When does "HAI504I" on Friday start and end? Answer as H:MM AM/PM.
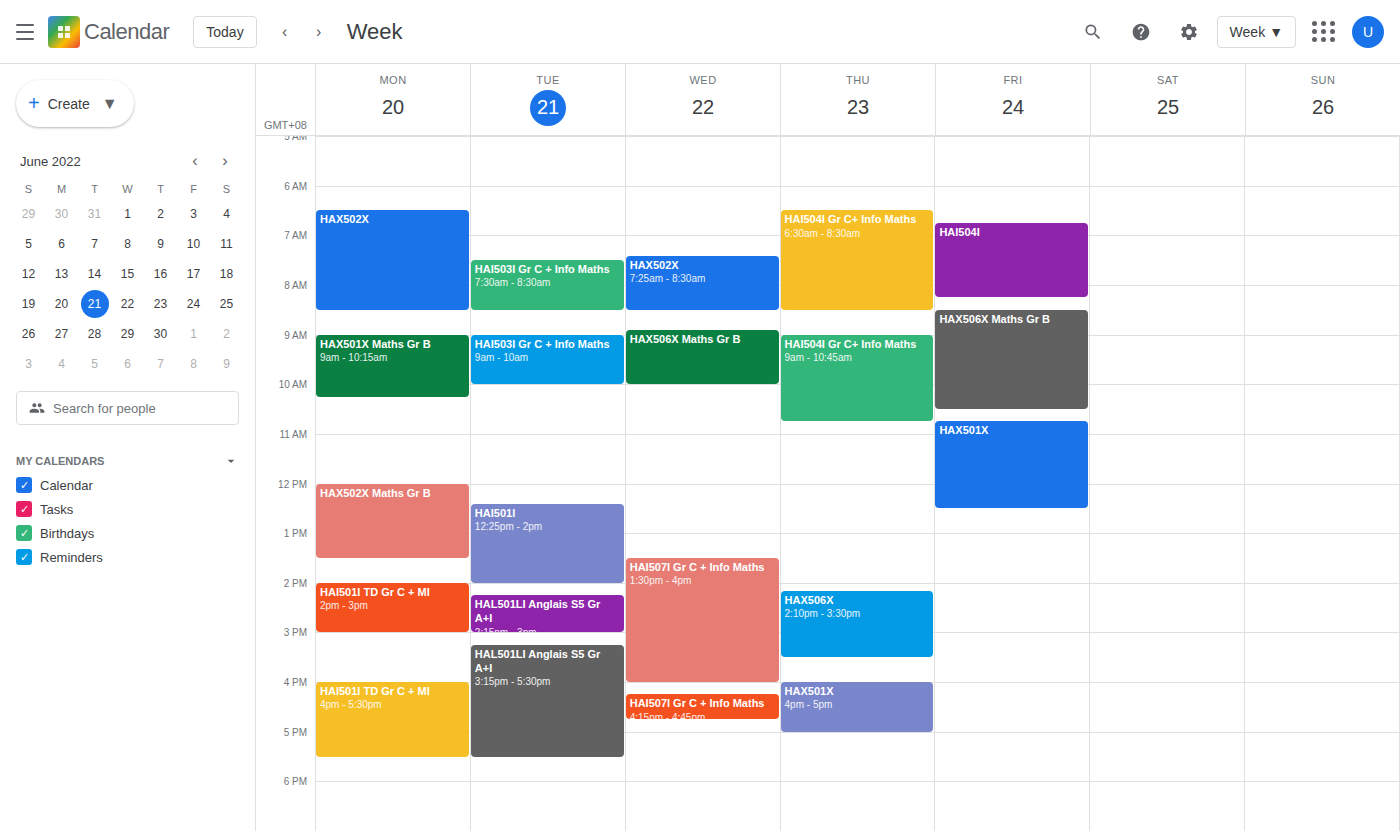
6:45 AM to 8:15 AM